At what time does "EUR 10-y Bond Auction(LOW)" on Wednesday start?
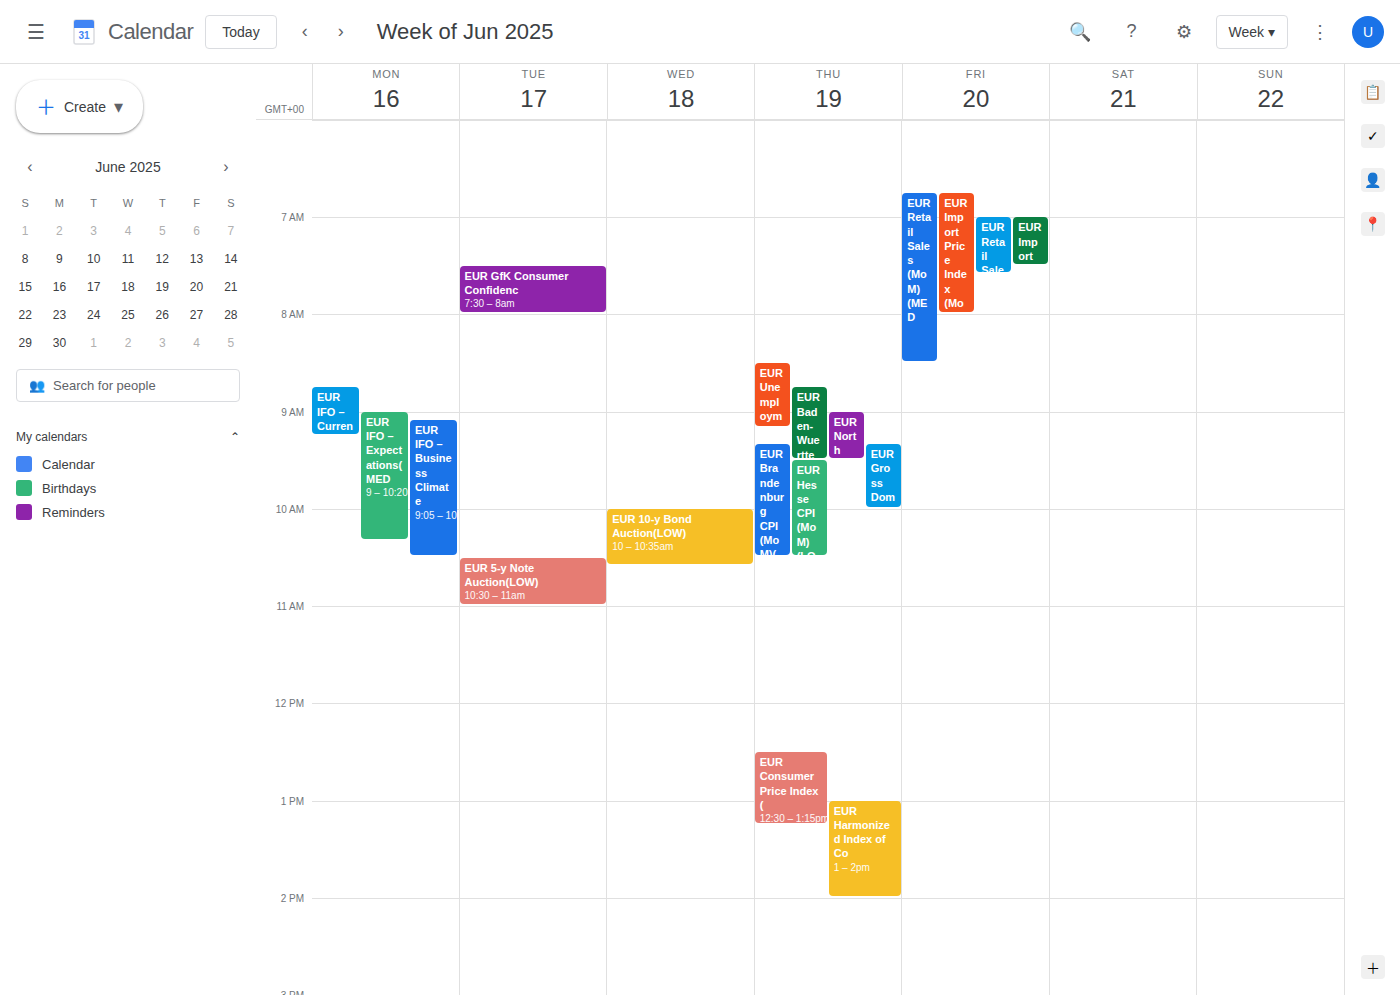
10:00 AM